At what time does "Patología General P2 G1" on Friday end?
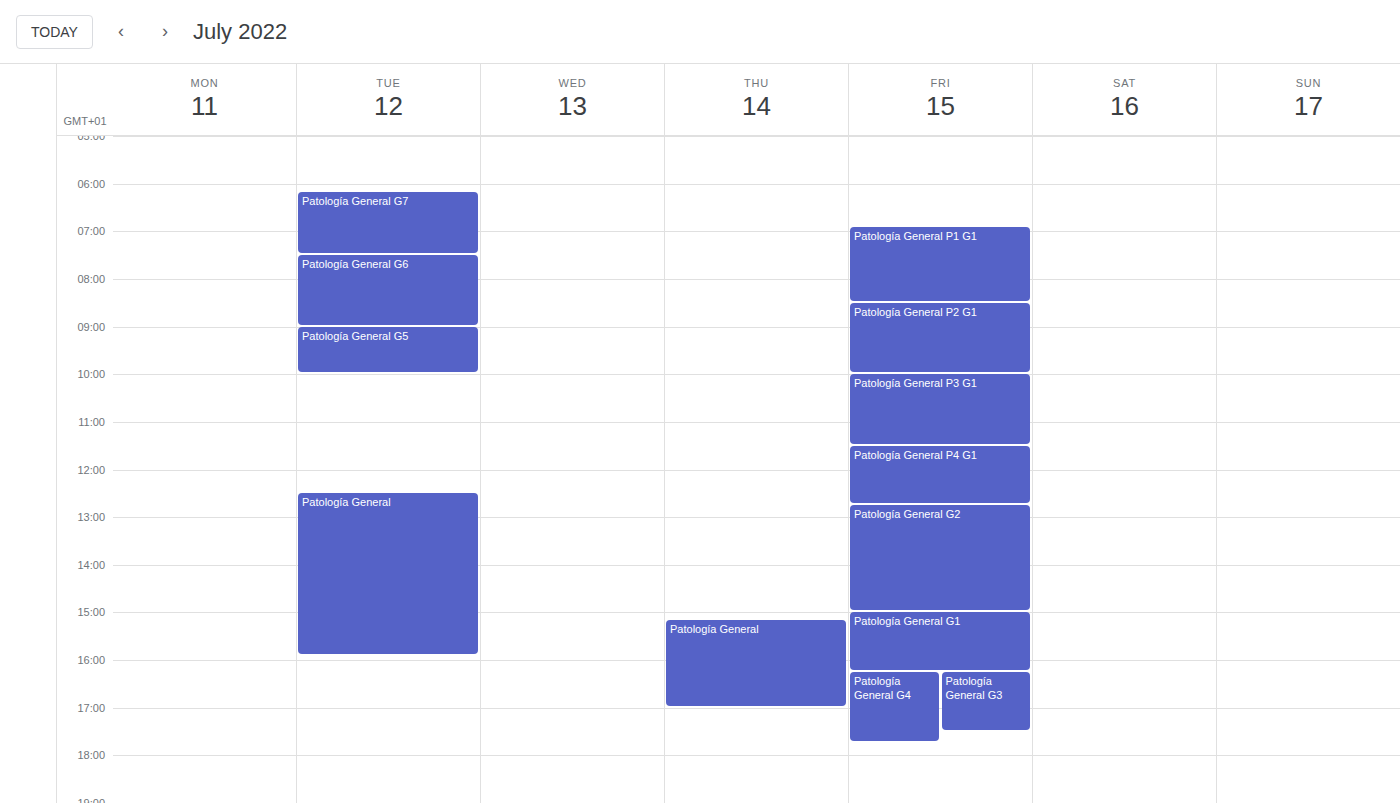
10:00